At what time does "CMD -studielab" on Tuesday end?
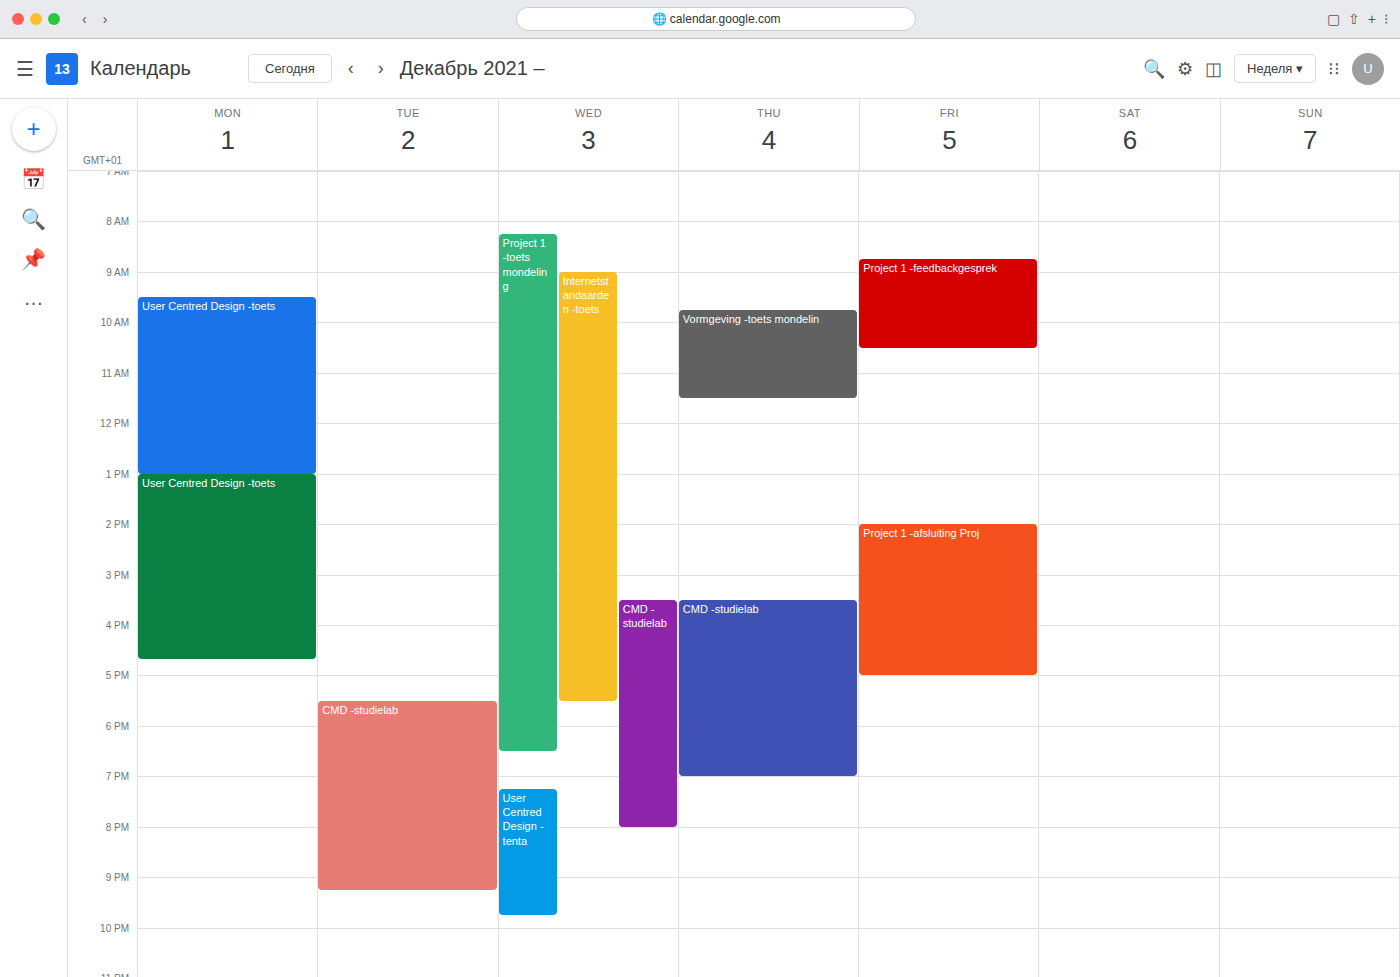
9:15 PM